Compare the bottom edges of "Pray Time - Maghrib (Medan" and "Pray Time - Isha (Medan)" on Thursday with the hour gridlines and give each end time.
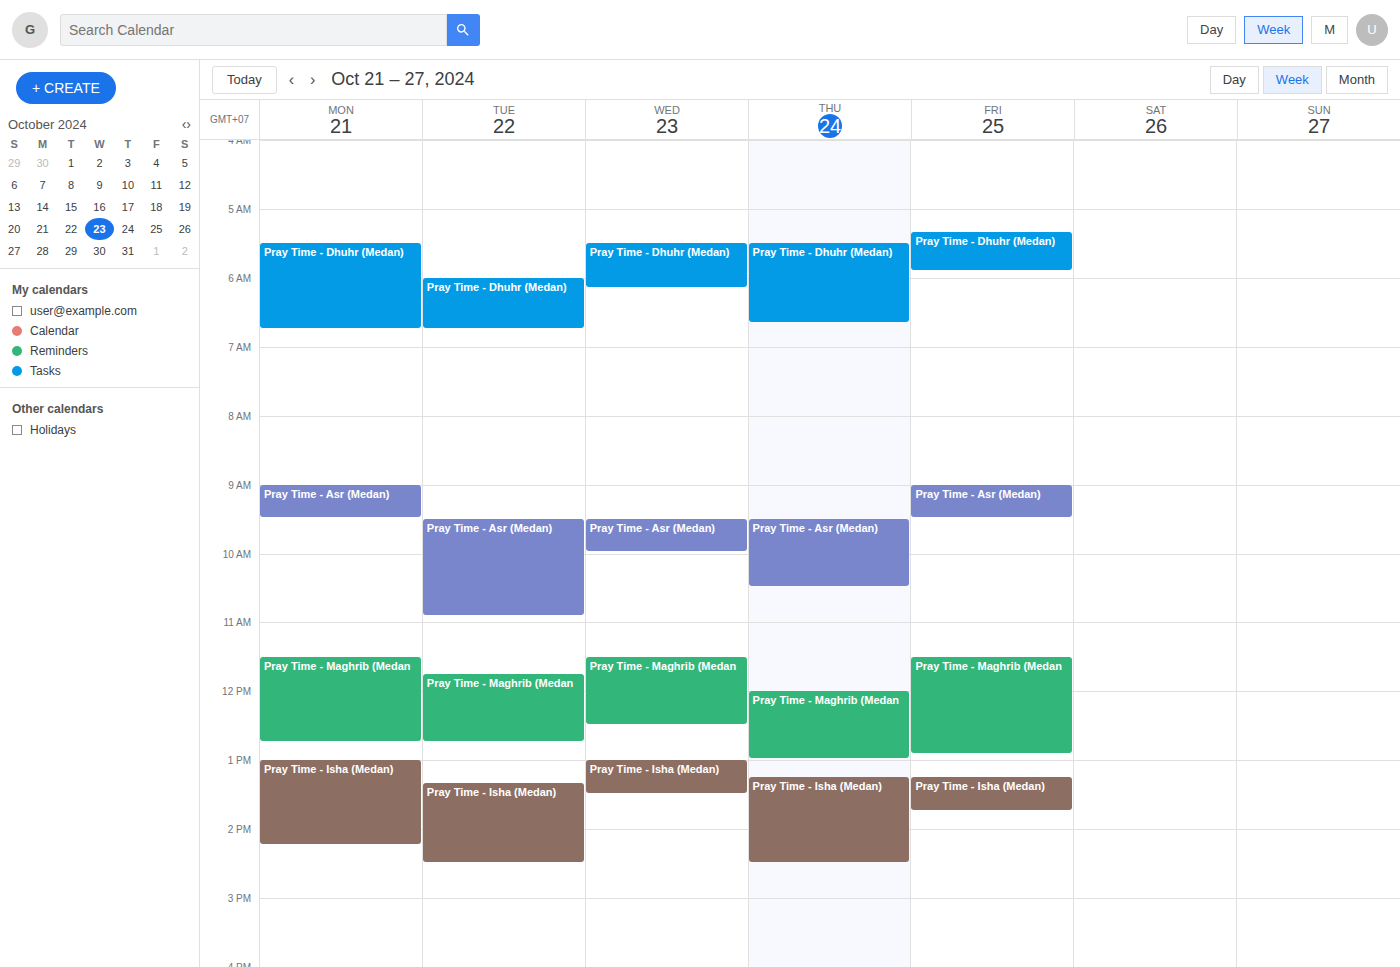
"Pray Time - Maghrib (Medan": 1:00 PM, exactly on the 1 PM line. "Pray Time - Isha (Medan)": 2:30 PM, halfway between the 2 PM and 3 PM lines.